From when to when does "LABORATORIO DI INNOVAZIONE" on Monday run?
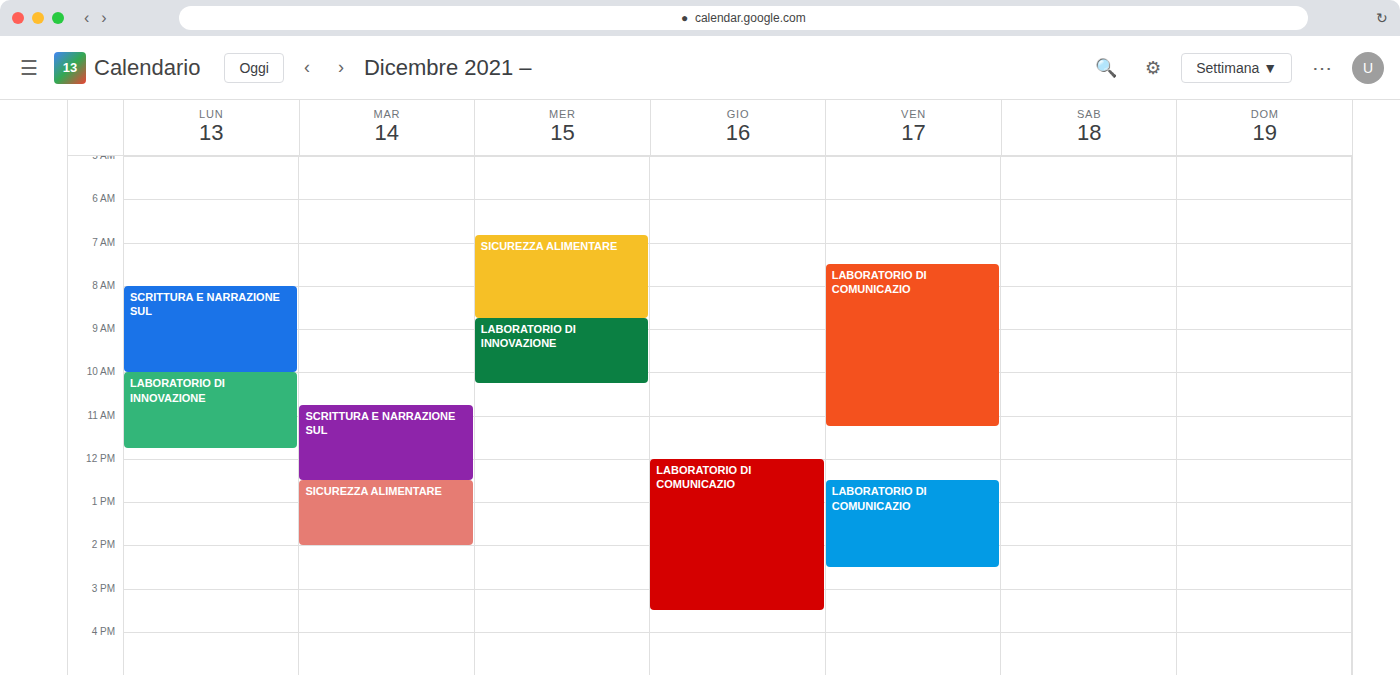
10:00 to 11:45